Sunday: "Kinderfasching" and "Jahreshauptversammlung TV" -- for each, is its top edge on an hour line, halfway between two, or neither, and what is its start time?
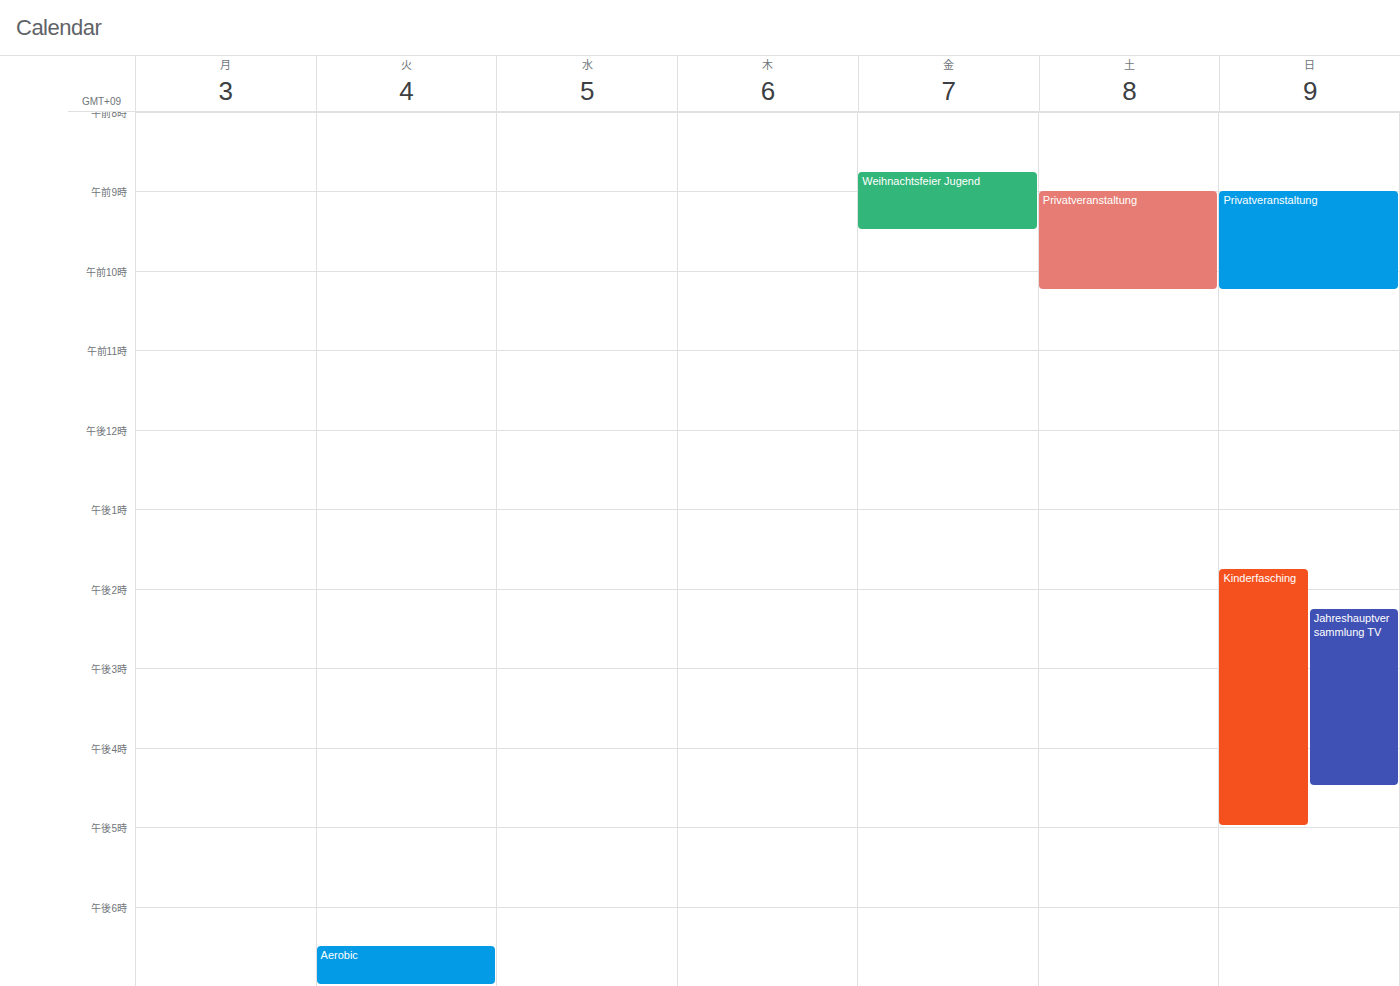
"Kinderfasching": 1:45 PM, neither: three quarters of the way from the 1 PM line to the 2 PM line. "Jahreshauptversammlung TV": 2:15 PM, neither: a quarter of the way from the 2 PM line to the 3 PM line.